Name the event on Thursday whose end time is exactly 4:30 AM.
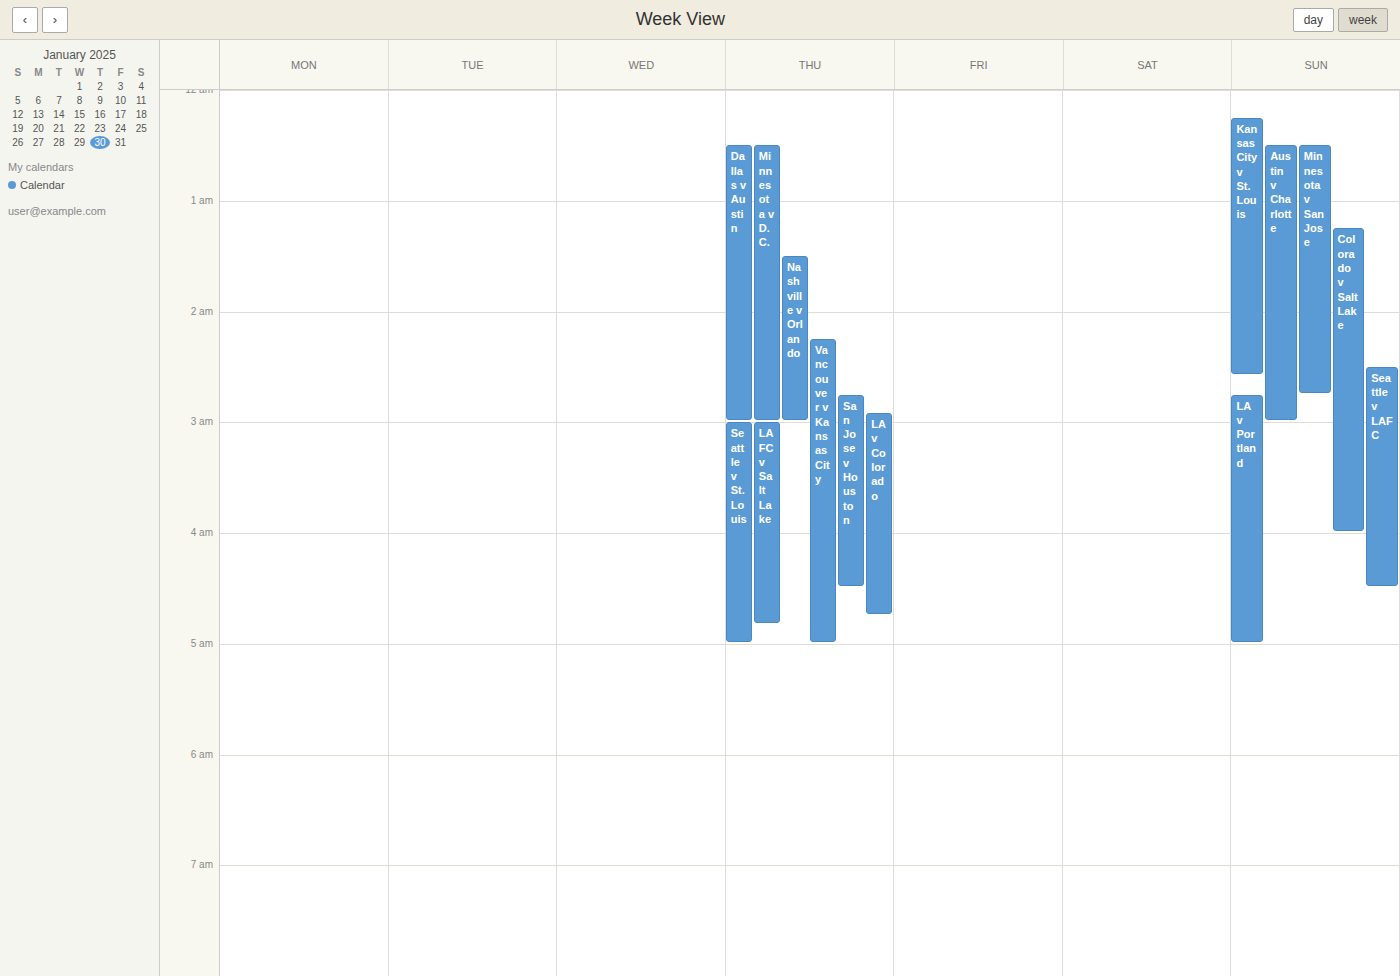
"San Jose v Houston"